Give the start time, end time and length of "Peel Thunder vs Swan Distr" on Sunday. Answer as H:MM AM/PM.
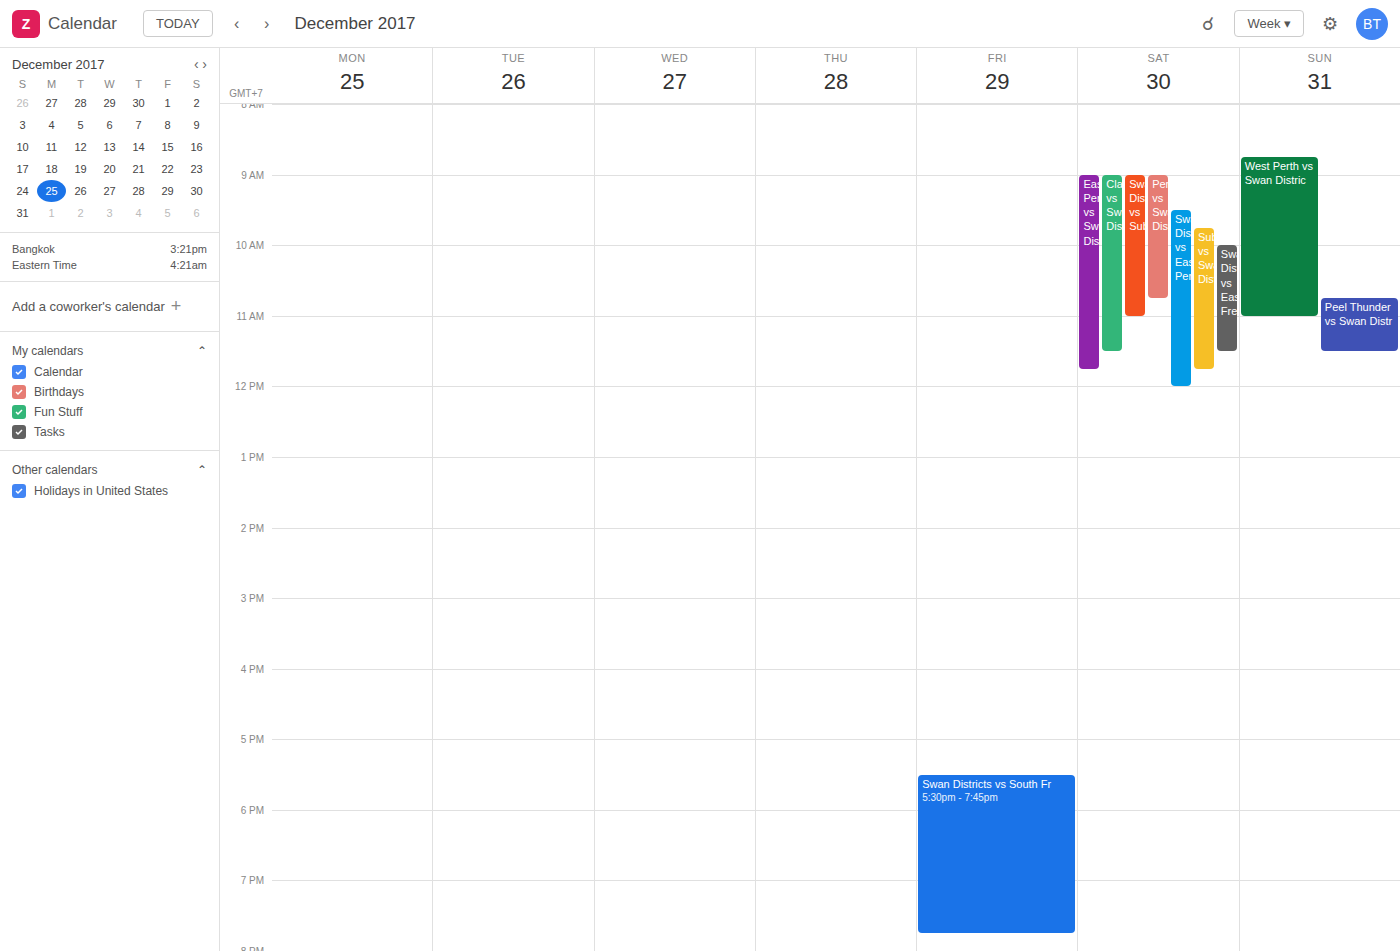
10:45 AM to 11:30 AM, 45 minutes